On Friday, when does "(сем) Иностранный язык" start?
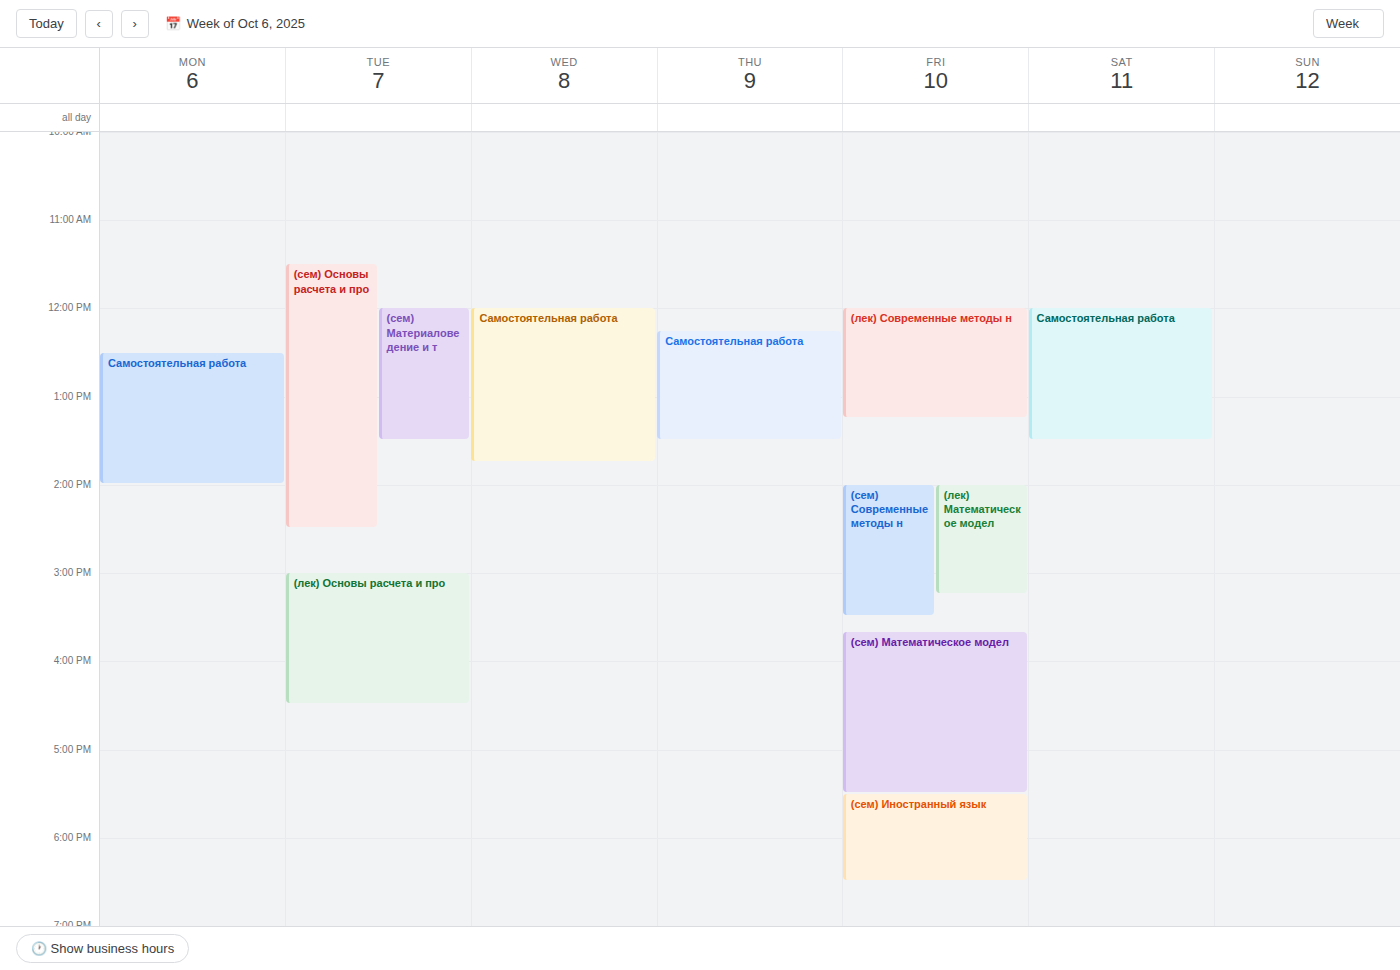
17:30